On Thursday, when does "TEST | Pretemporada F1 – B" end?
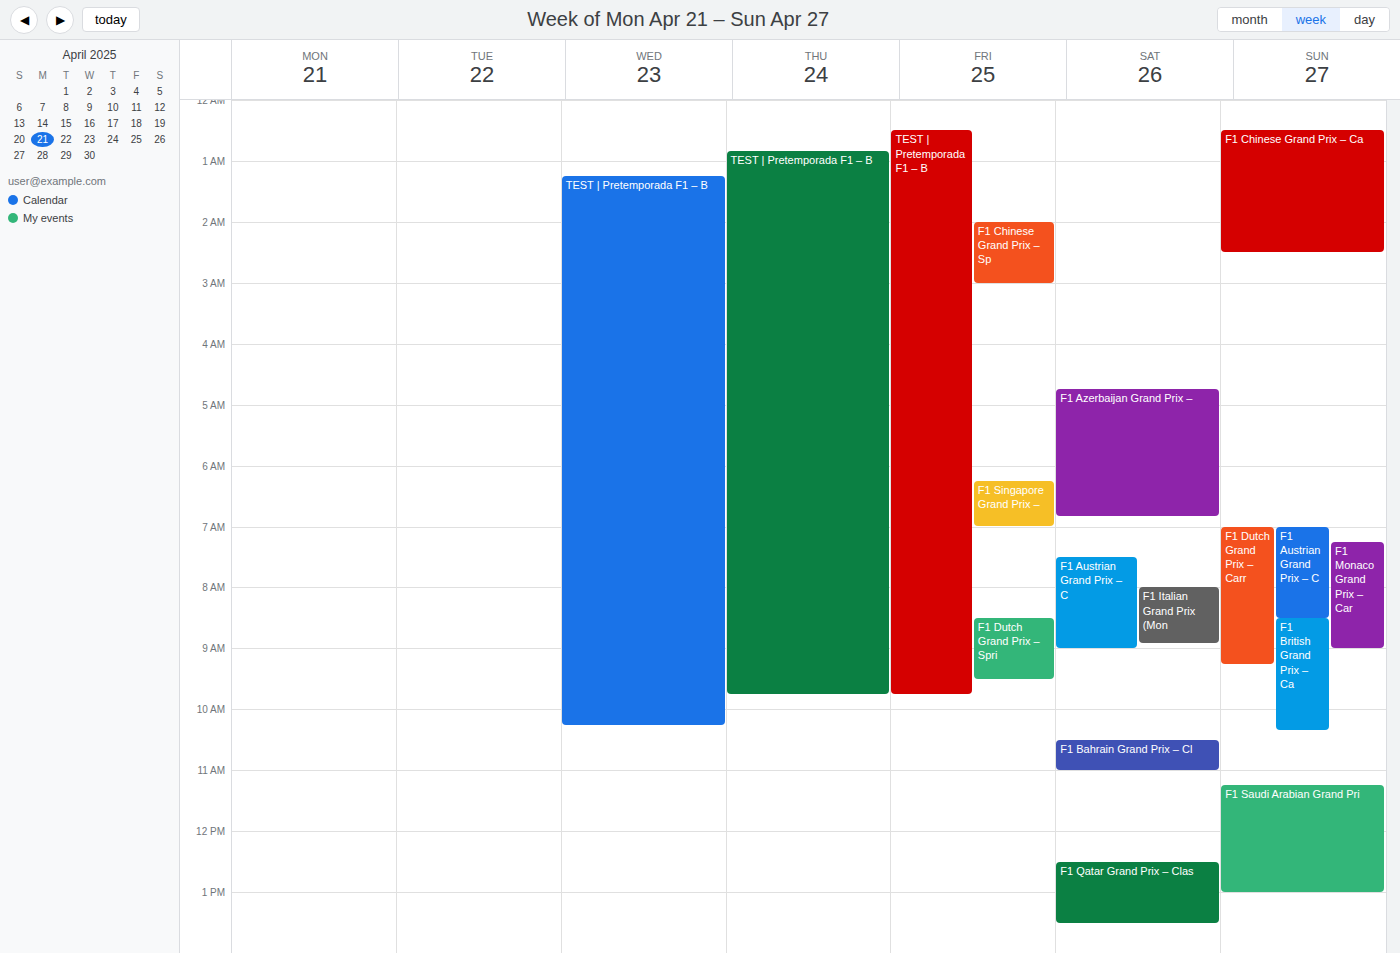
09:45